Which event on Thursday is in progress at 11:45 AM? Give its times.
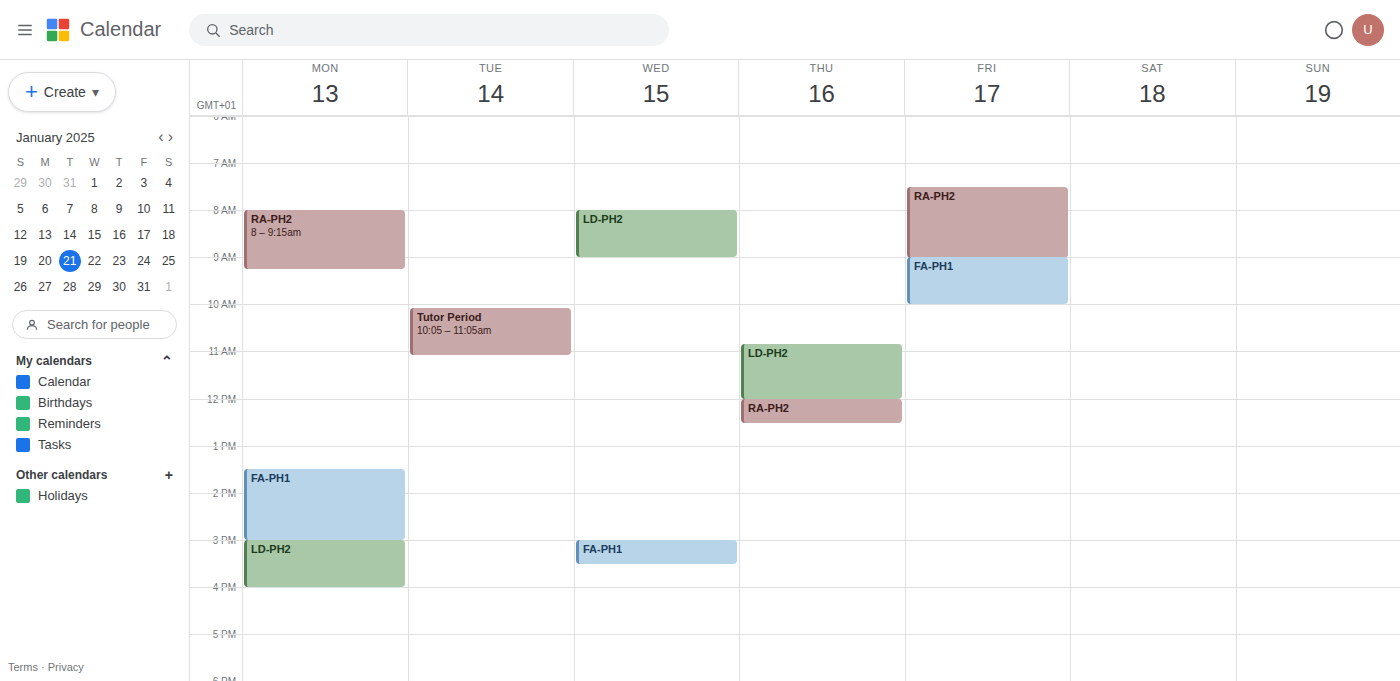
"LD-PH2", 10:50 AM to 12:00 PM